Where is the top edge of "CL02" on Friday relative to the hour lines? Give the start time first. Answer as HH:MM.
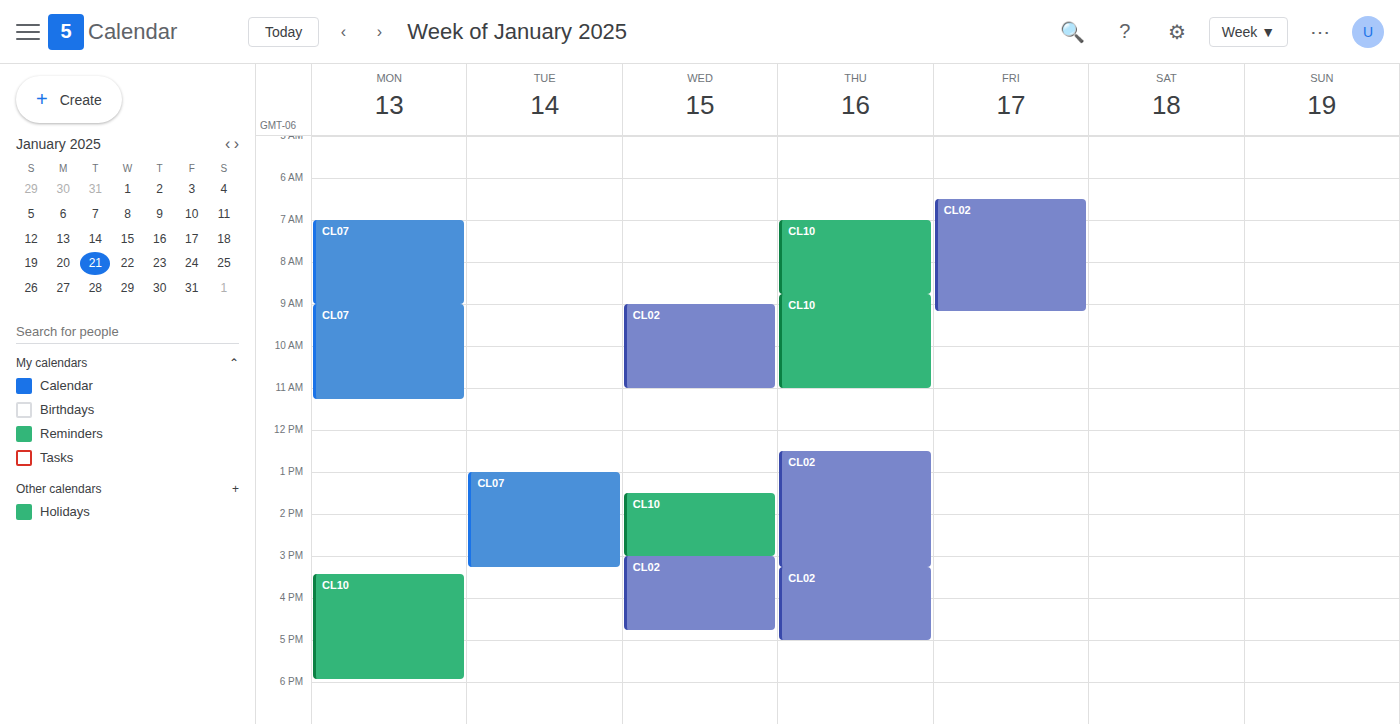
06:30 -- halfway between the 06:00 and 07:00 lines.